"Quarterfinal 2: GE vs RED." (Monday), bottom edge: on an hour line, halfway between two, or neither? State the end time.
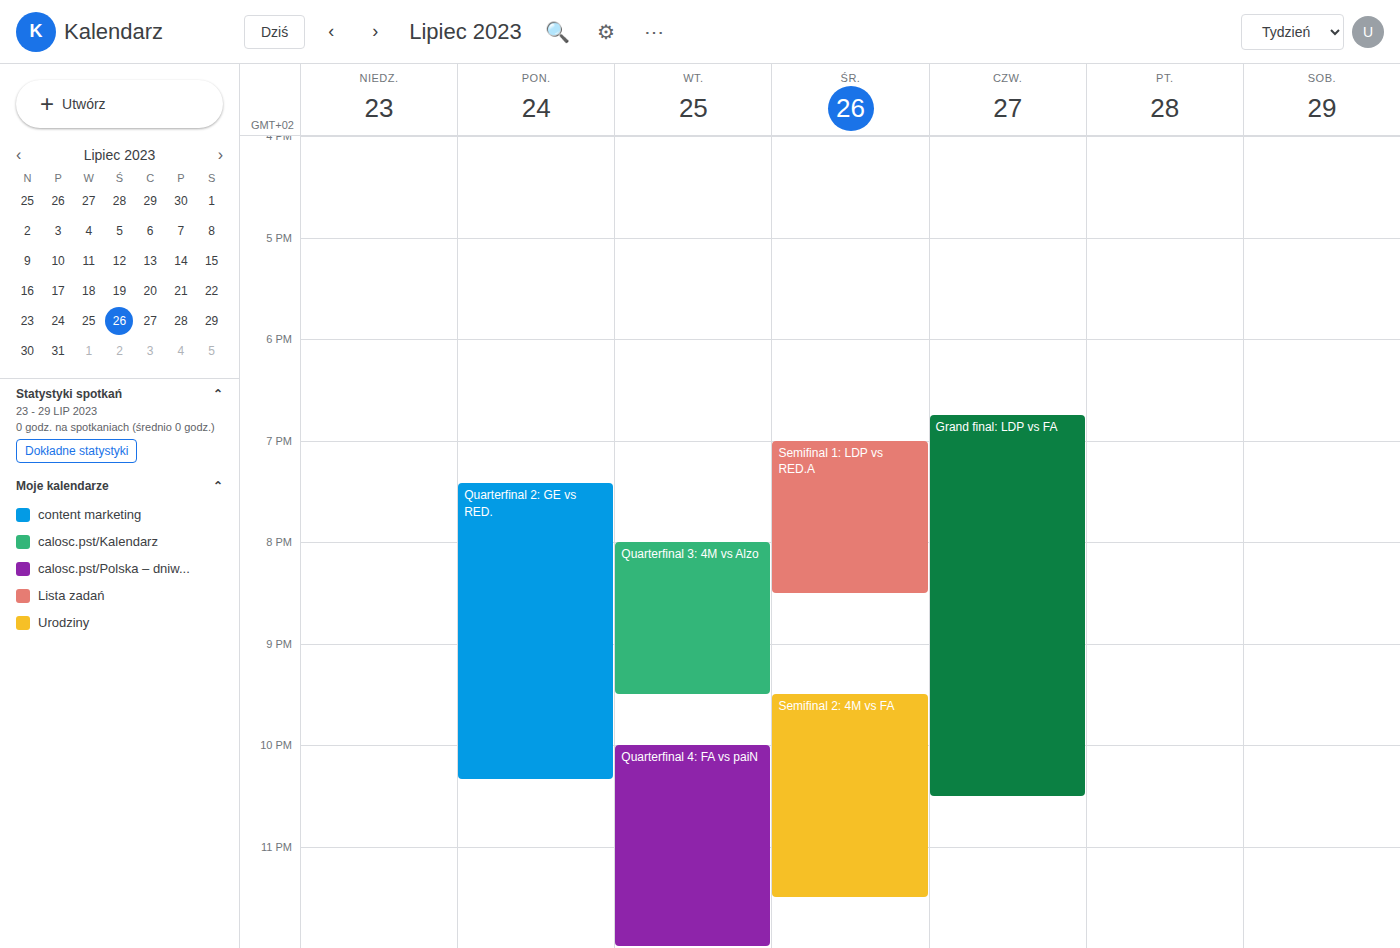
10:20 PM -- neither: 20 minutes below the 10 PM line and 40 minutes above the 11 PM line.